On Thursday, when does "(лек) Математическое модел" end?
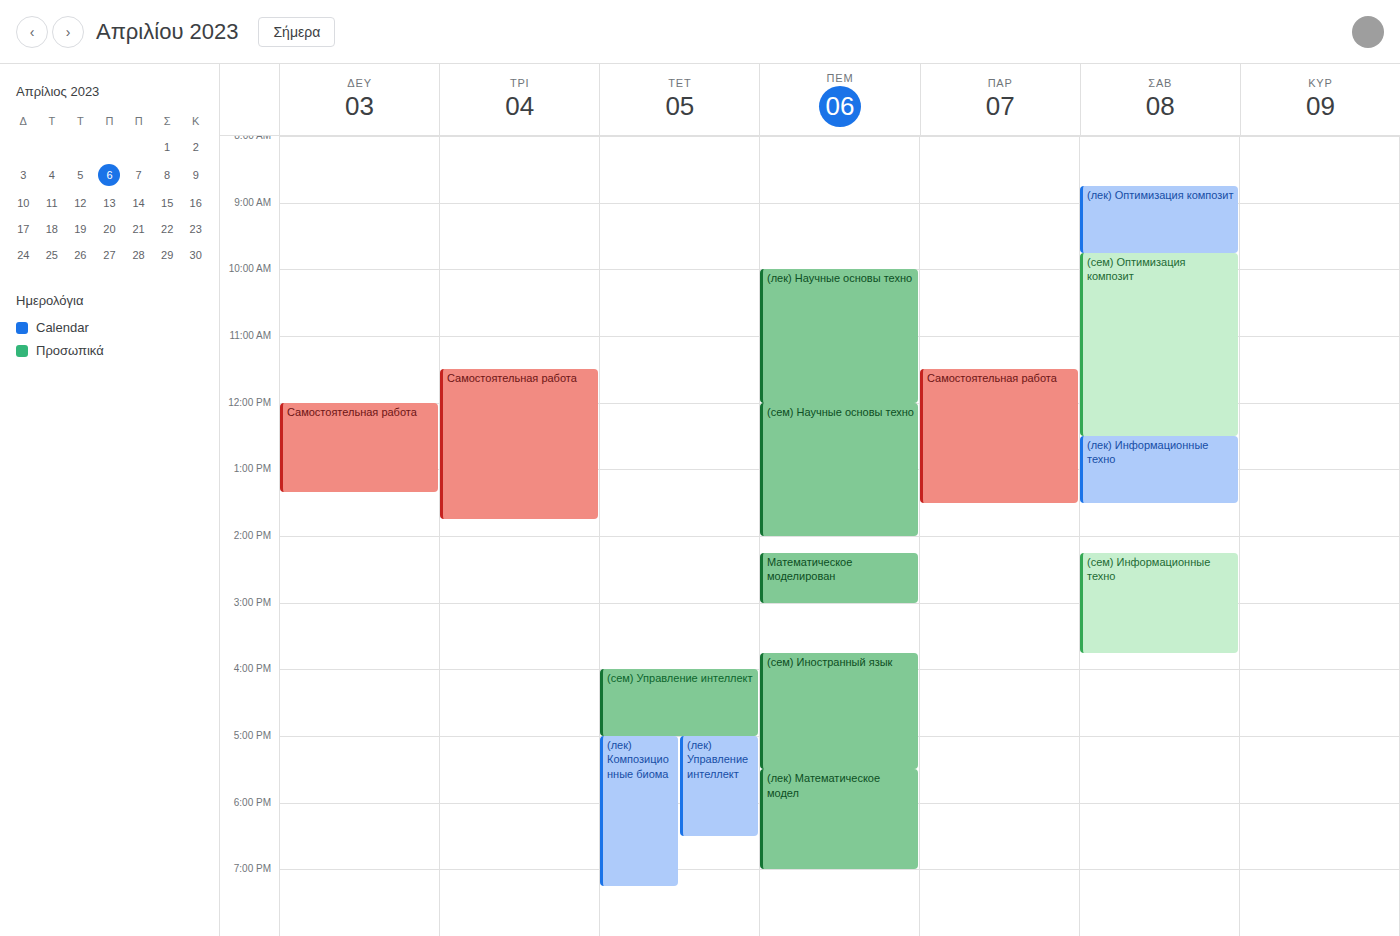
7:00 PM